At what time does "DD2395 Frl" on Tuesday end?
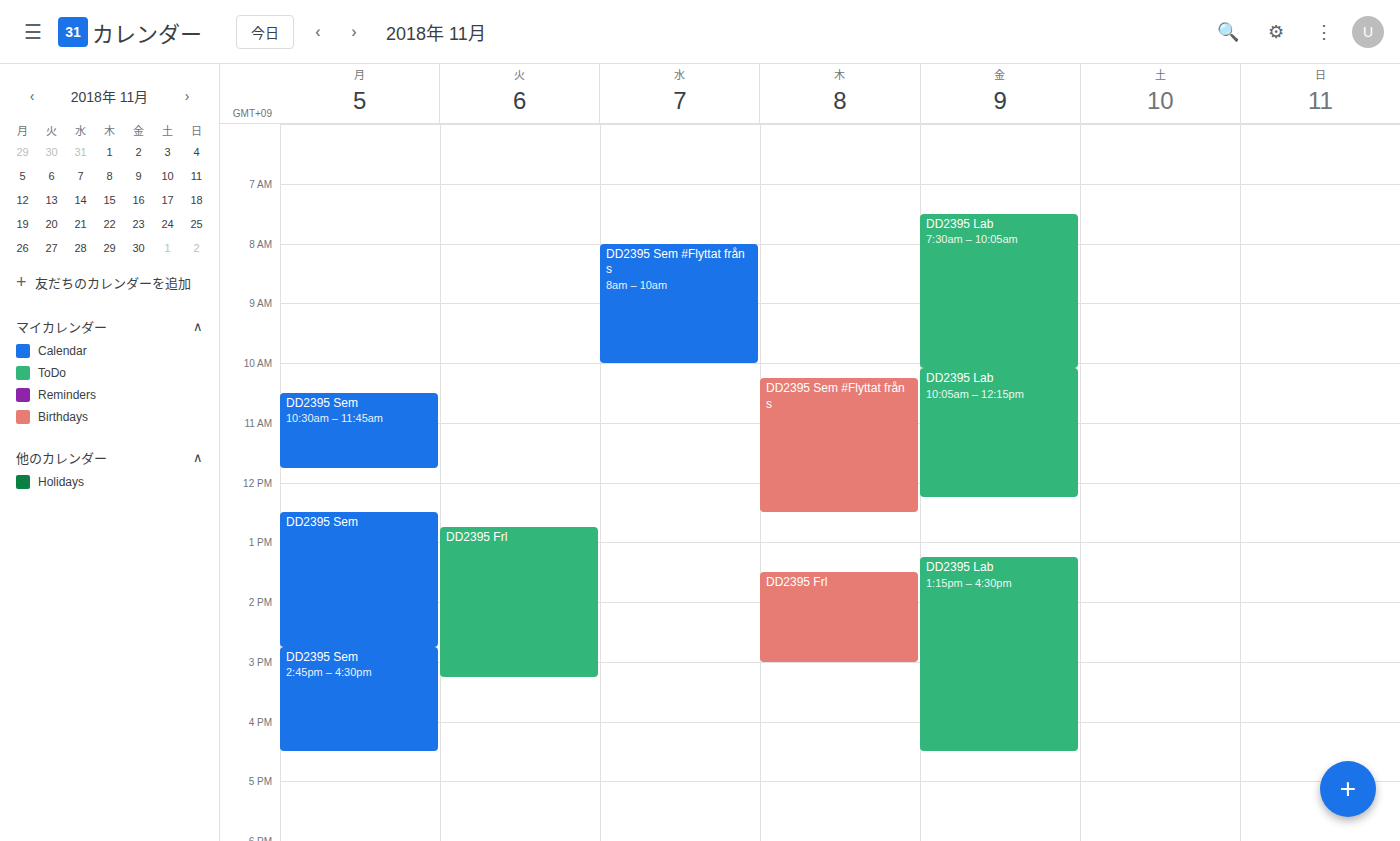
15:15